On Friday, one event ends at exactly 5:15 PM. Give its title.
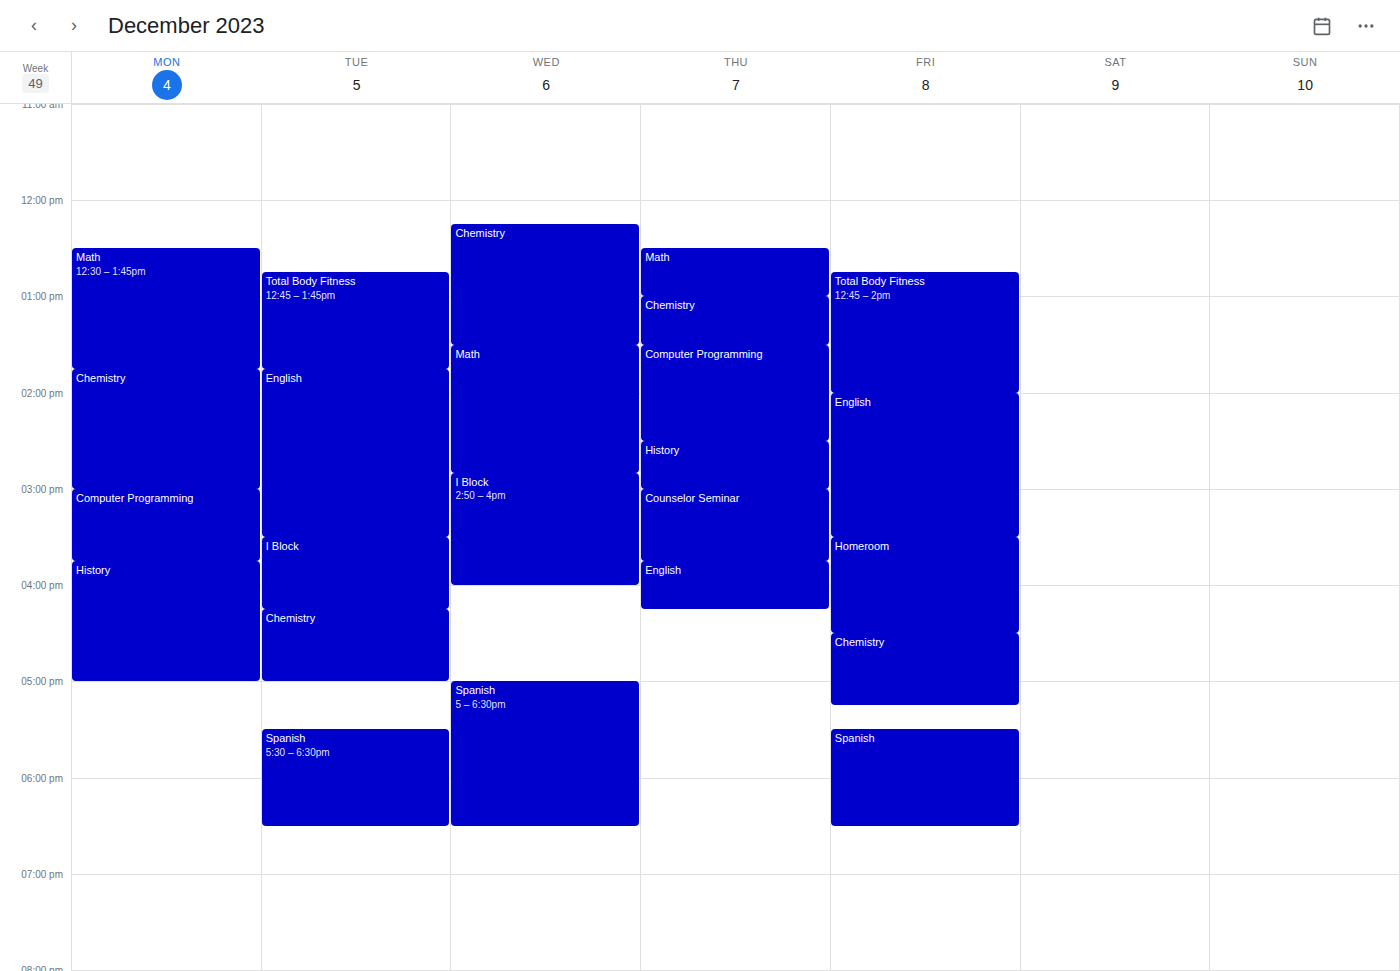
"Chemistry"